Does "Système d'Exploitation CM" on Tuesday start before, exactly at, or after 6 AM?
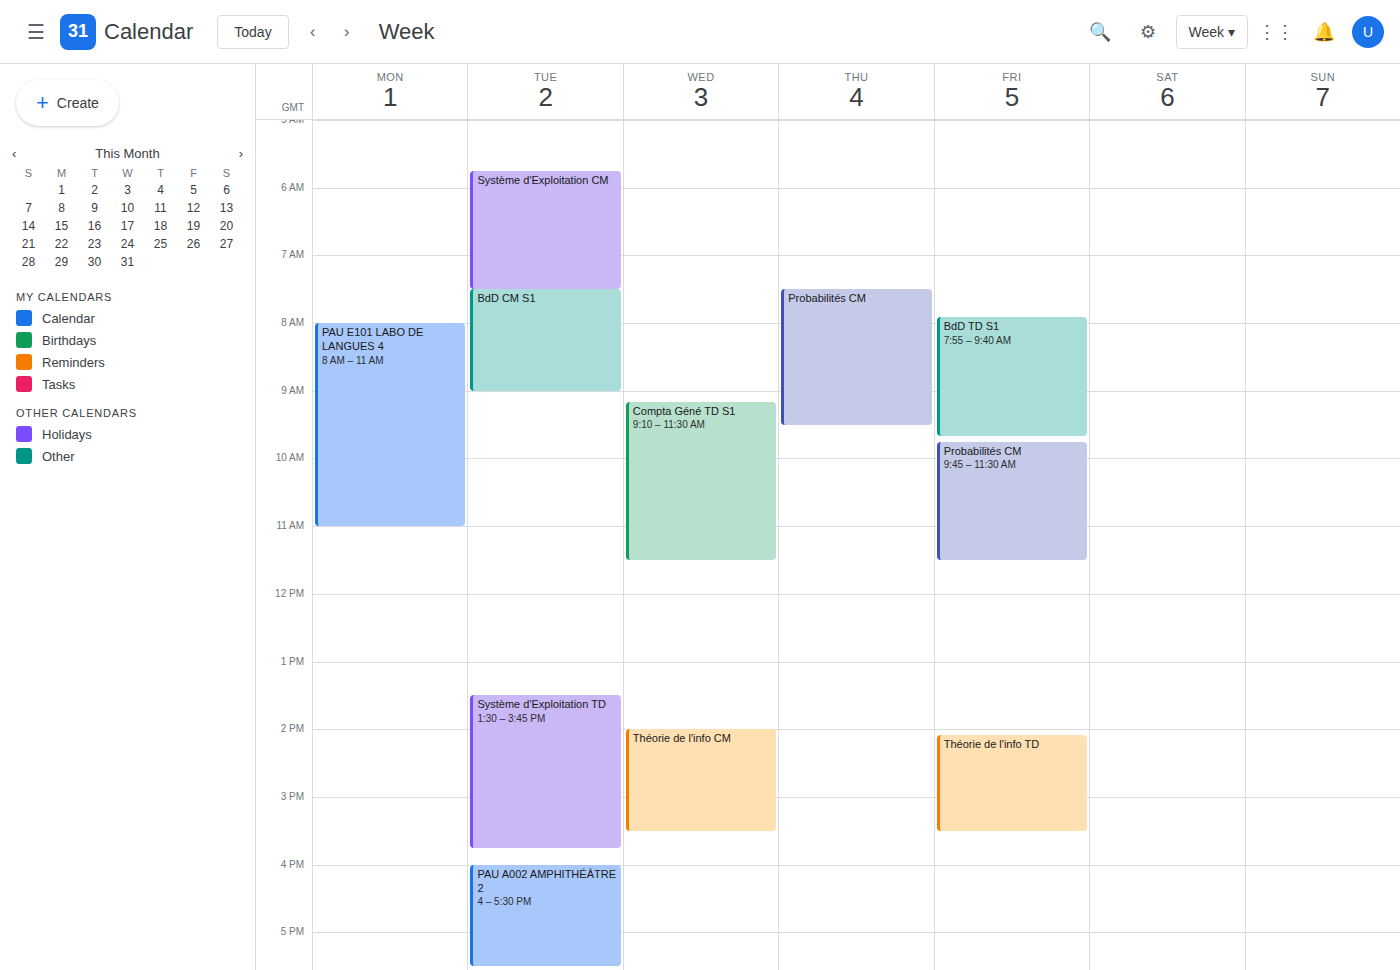
5:45 AM -- before 6 AM, 15 minutes above the 6 AM line.